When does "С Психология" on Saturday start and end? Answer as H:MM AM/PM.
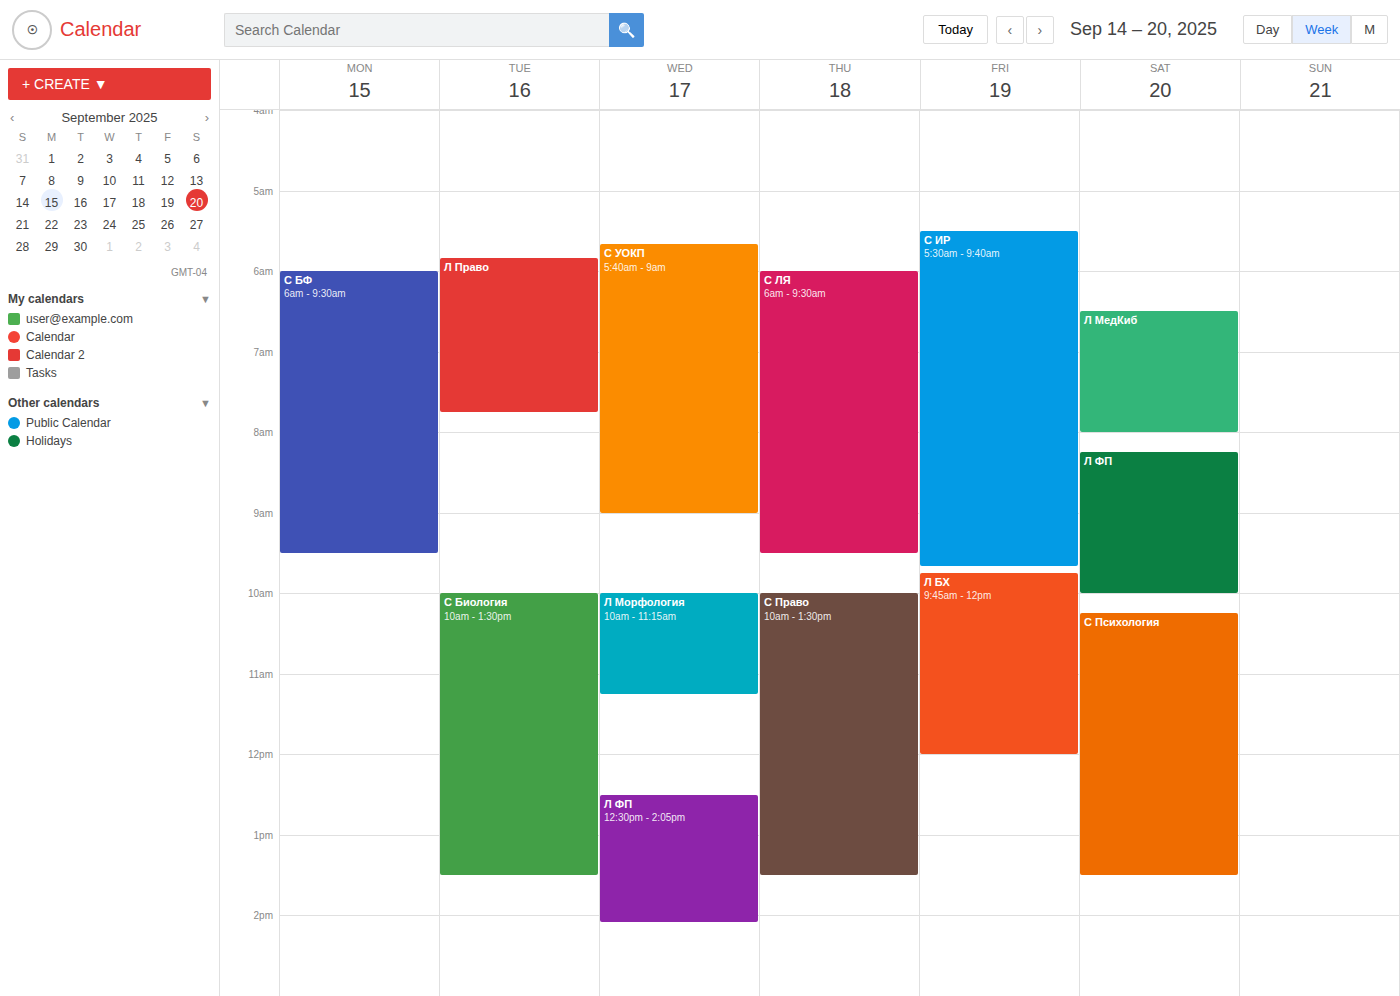
10:15 AM to 1:30 PM